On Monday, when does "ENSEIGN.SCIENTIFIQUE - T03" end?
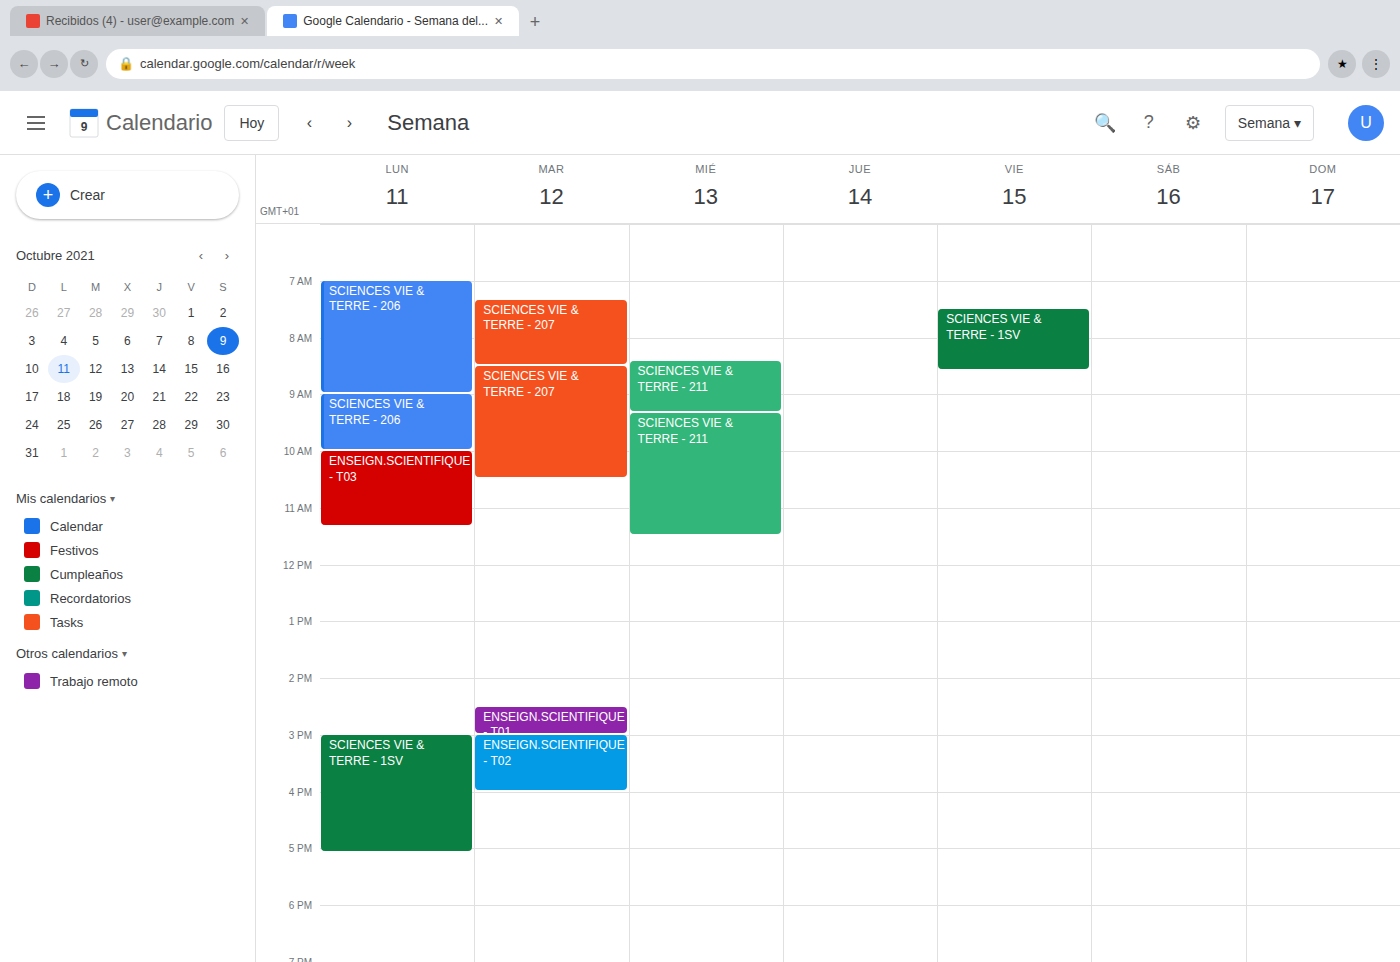
11:20 AM